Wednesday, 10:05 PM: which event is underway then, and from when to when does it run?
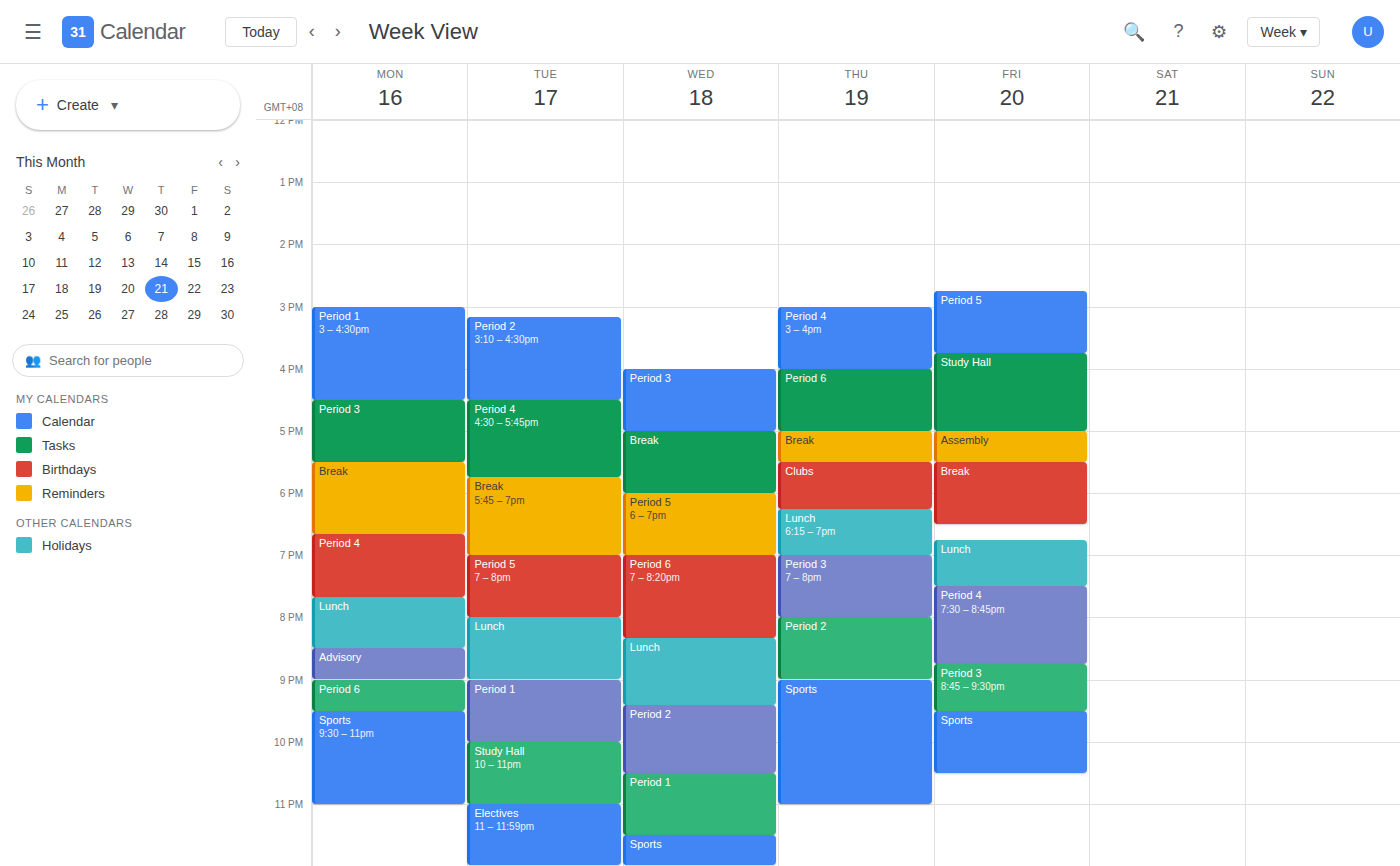
"Period 2", 9:25 PM to 10:30 PM